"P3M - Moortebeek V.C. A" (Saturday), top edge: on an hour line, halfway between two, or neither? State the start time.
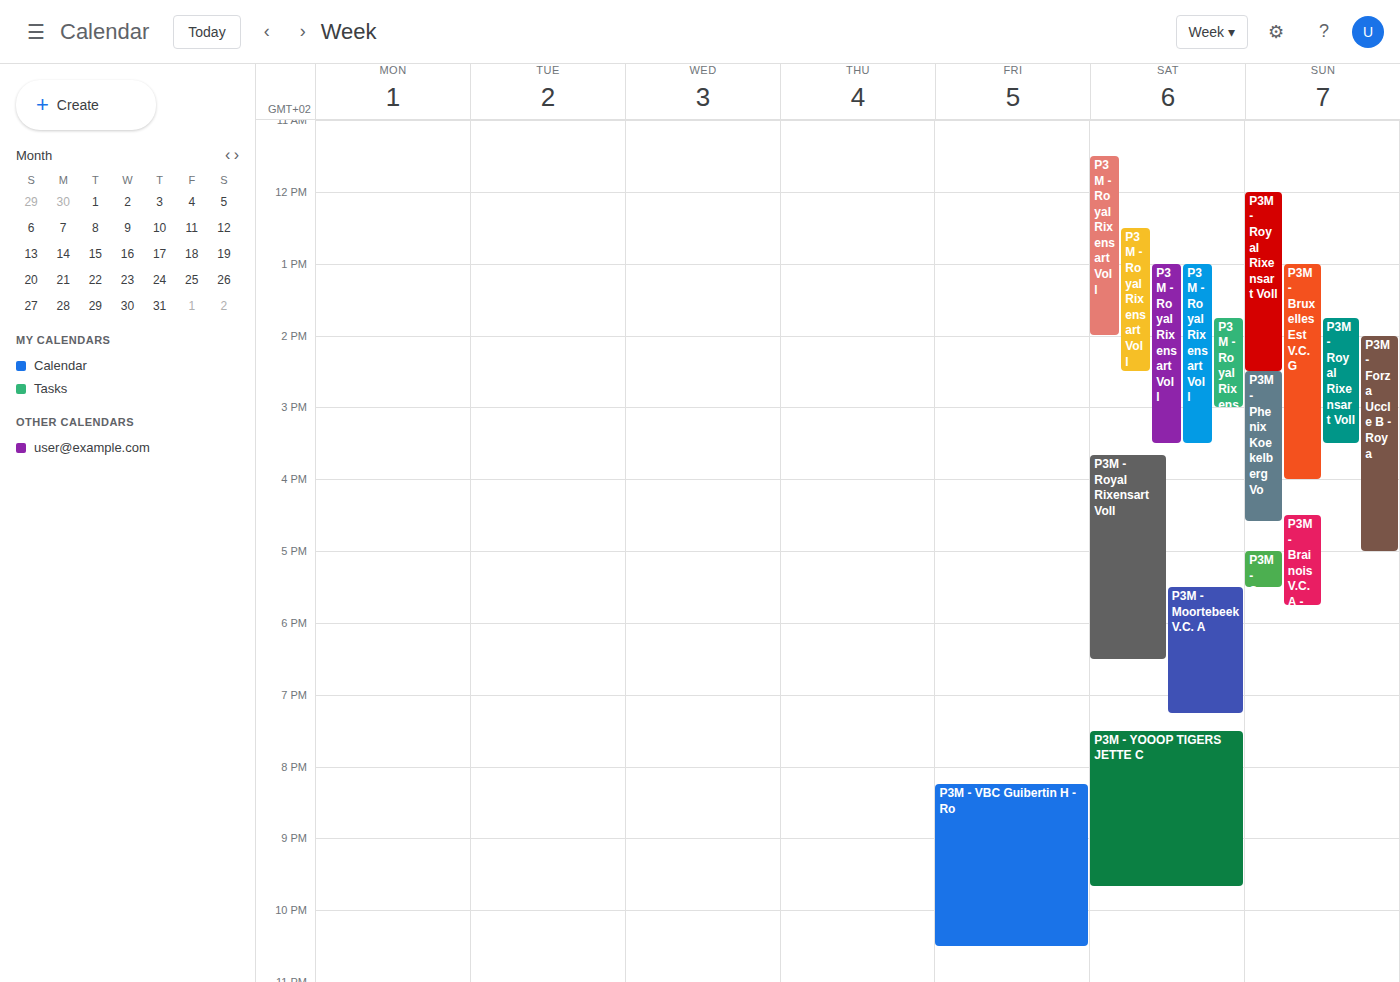
5:30 PM -- halfway between the 5 PM and 6 PM lines.